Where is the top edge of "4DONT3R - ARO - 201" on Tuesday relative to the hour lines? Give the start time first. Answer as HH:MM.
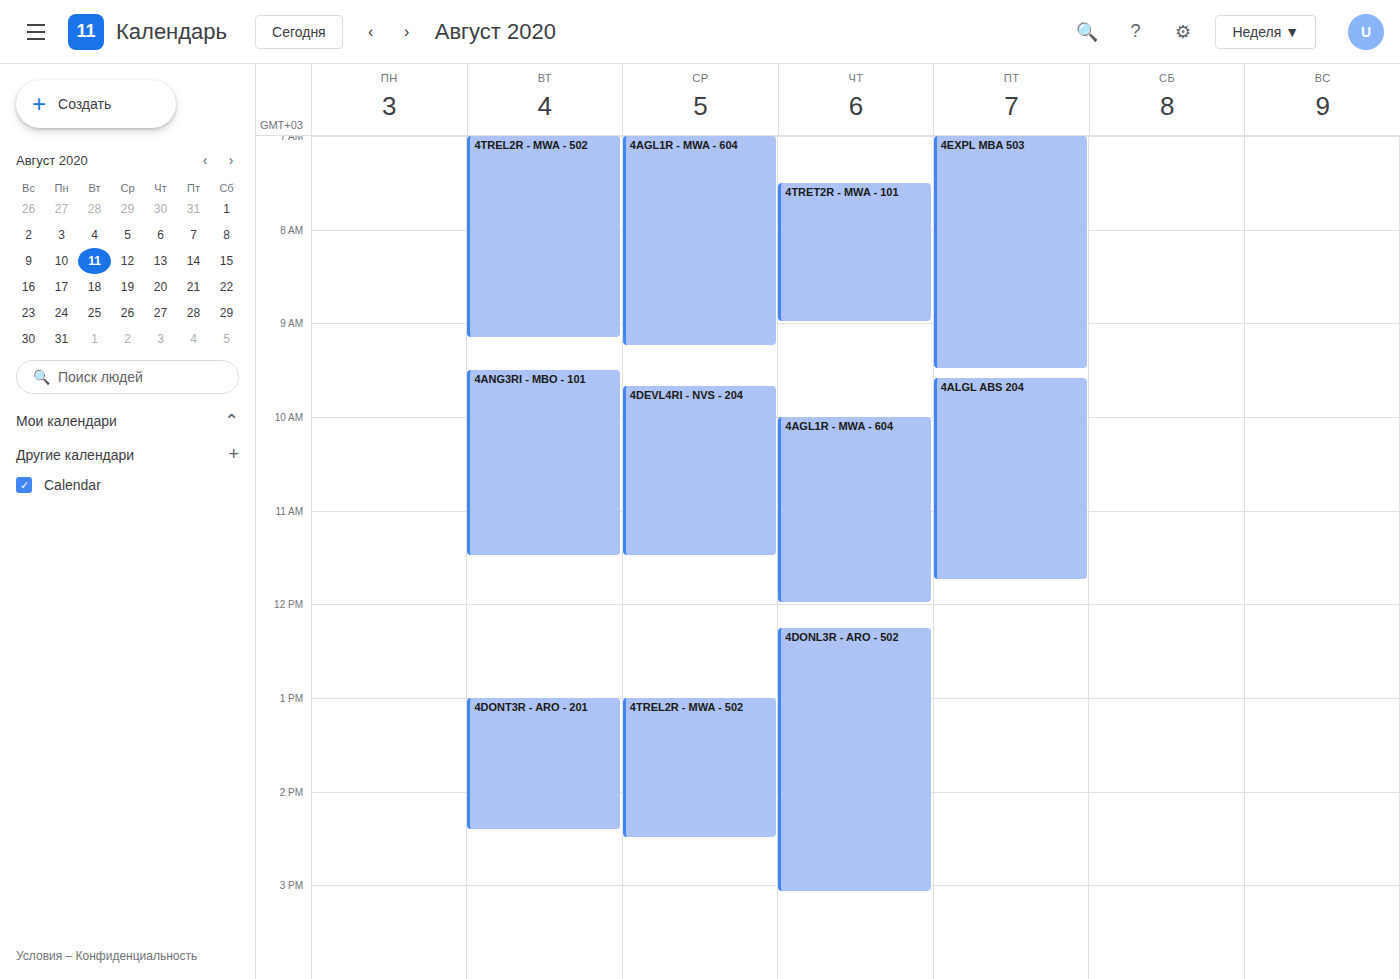
13:00 -- exactly on the 13:00 line.